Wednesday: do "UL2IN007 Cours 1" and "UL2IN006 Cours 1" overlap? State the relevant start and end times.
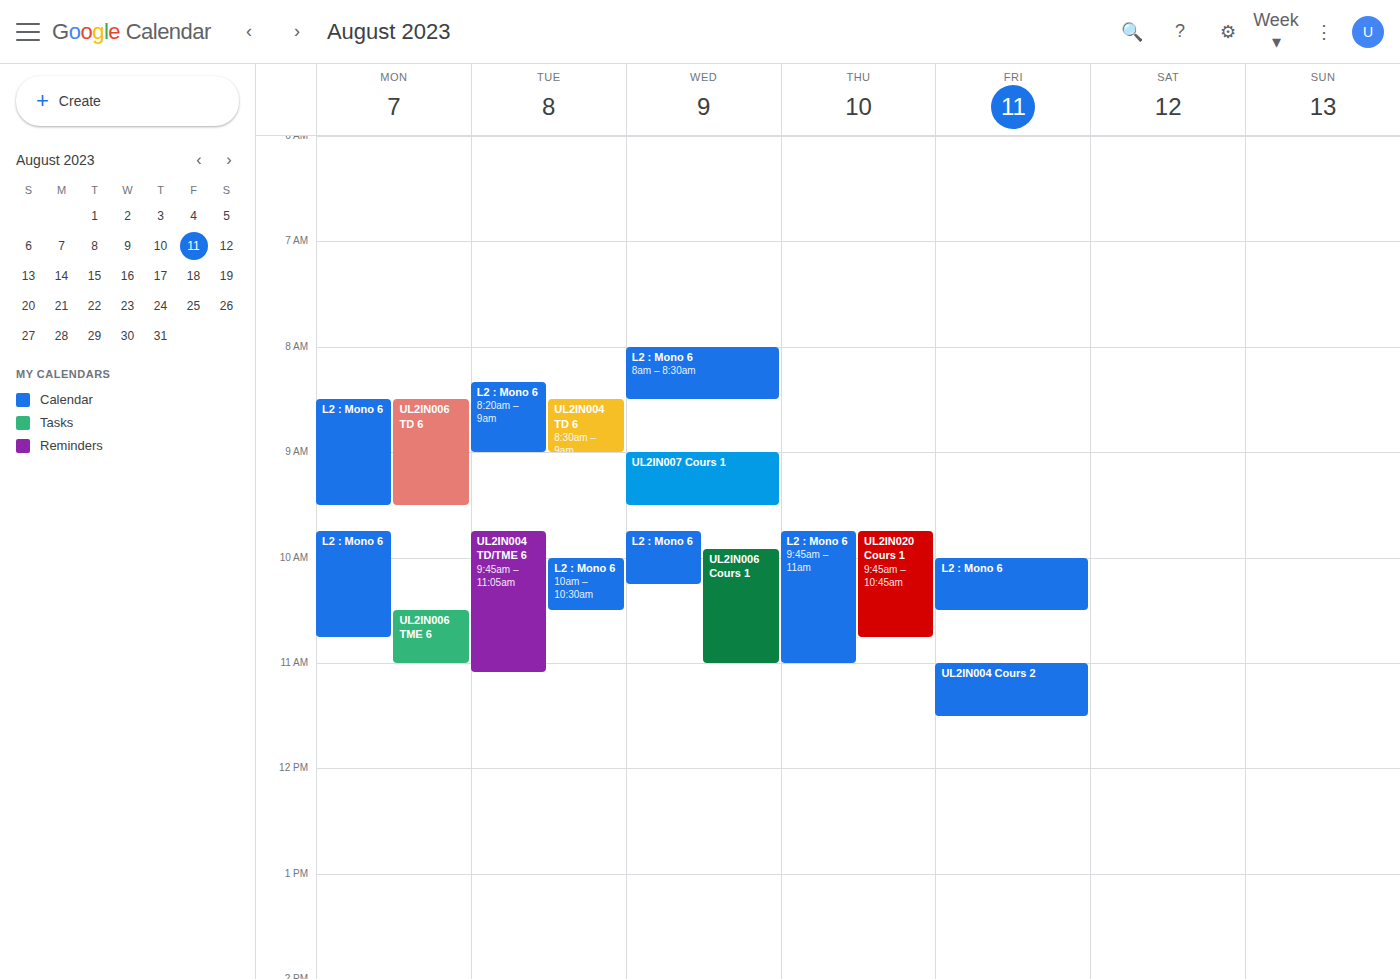
"UL2IN007 Cours 1" ends at 9:30 AM and "UL2IN006 Cours 1" starts at 9:55 AM -- no overlap.